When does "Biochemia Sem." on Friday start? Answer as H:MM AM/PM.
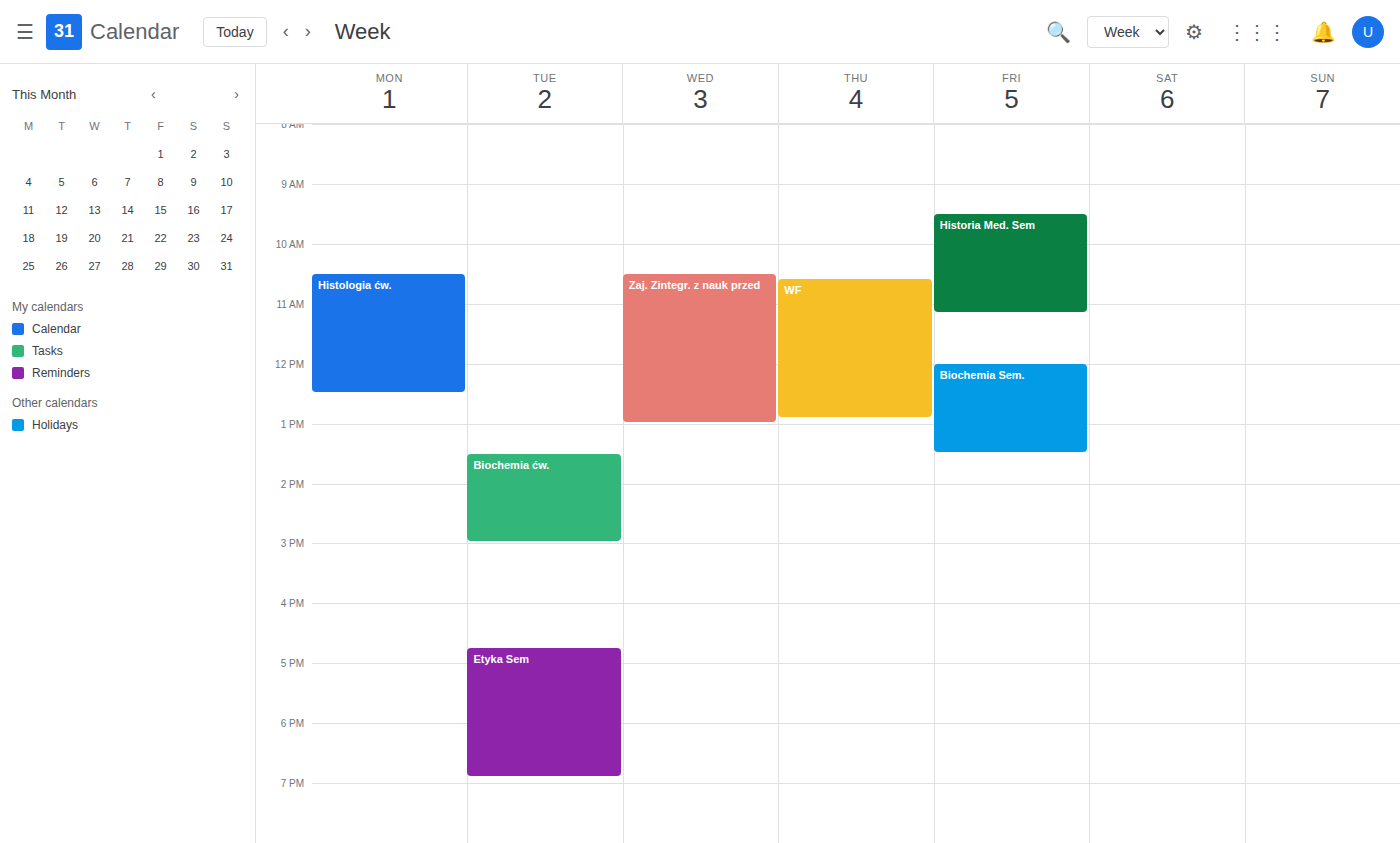
12:00 PM